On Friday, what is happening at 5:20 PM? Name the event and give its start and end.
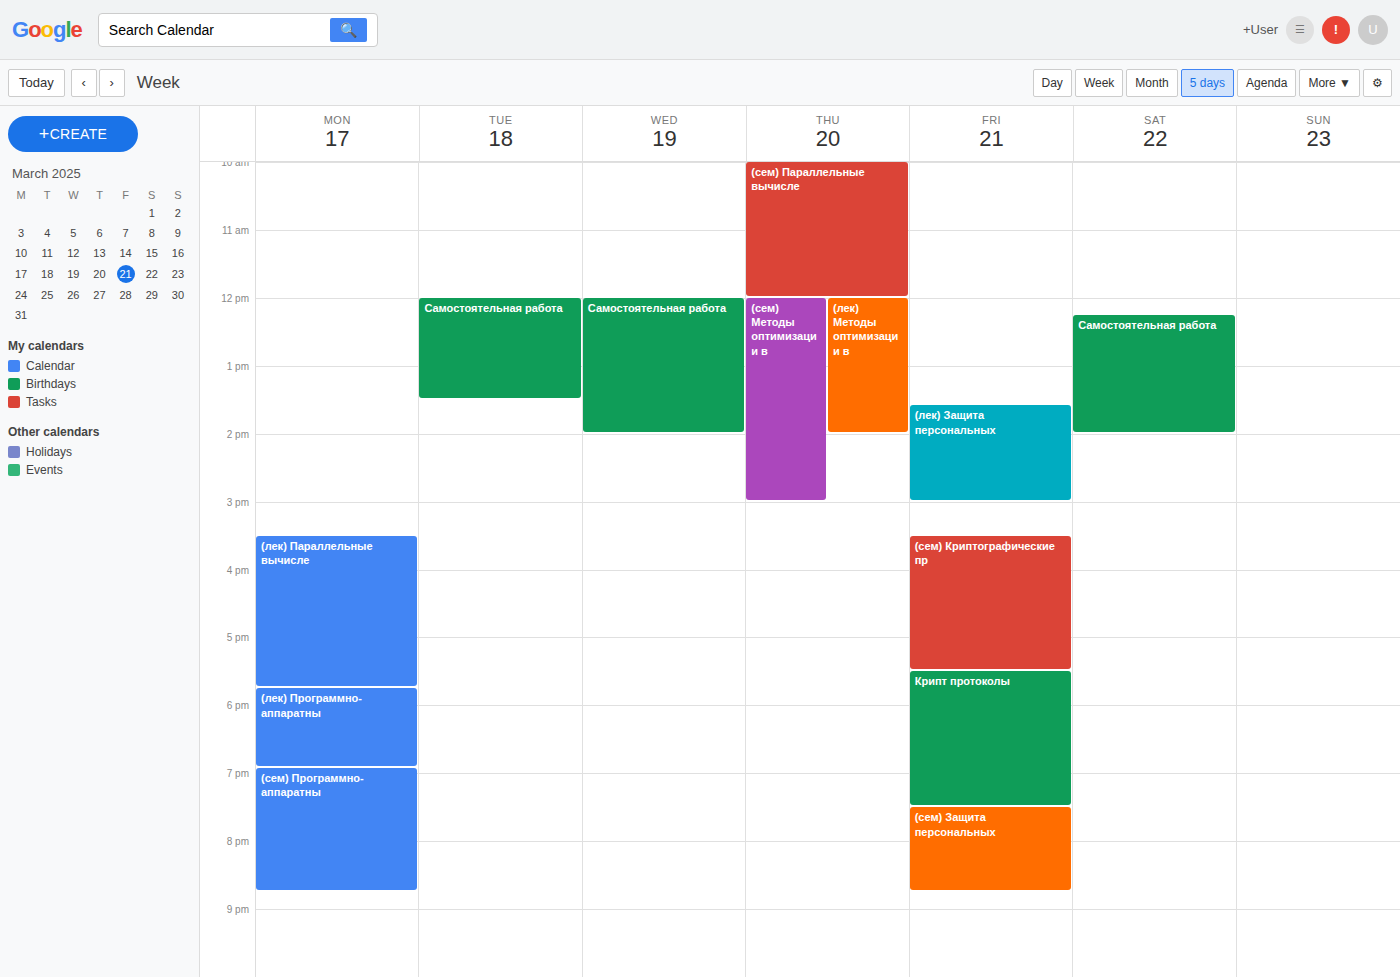
"(сем) Криптографические пр", 3:30 PM to 5:30 PM